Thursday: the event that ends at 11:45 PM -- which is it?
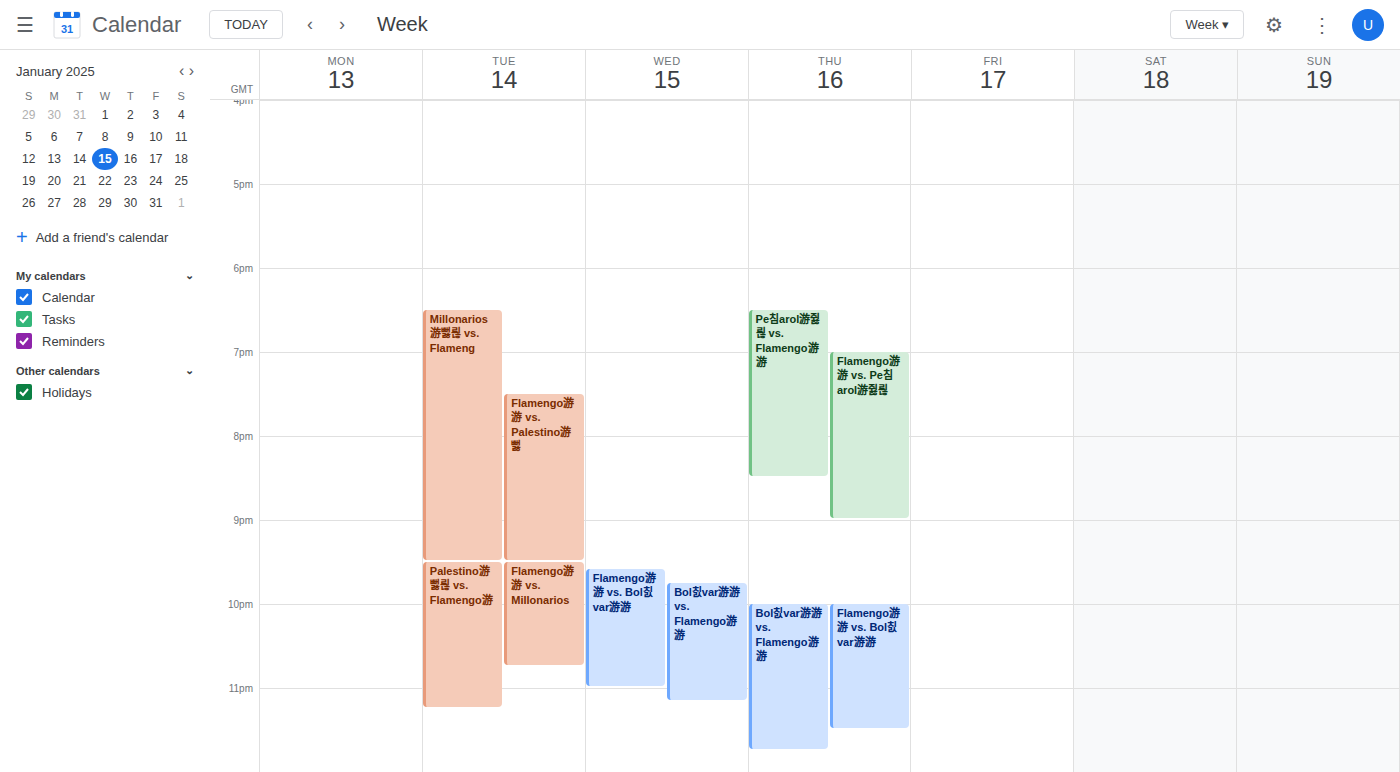
"Bol칤var游游 vs. Flamengo游游"